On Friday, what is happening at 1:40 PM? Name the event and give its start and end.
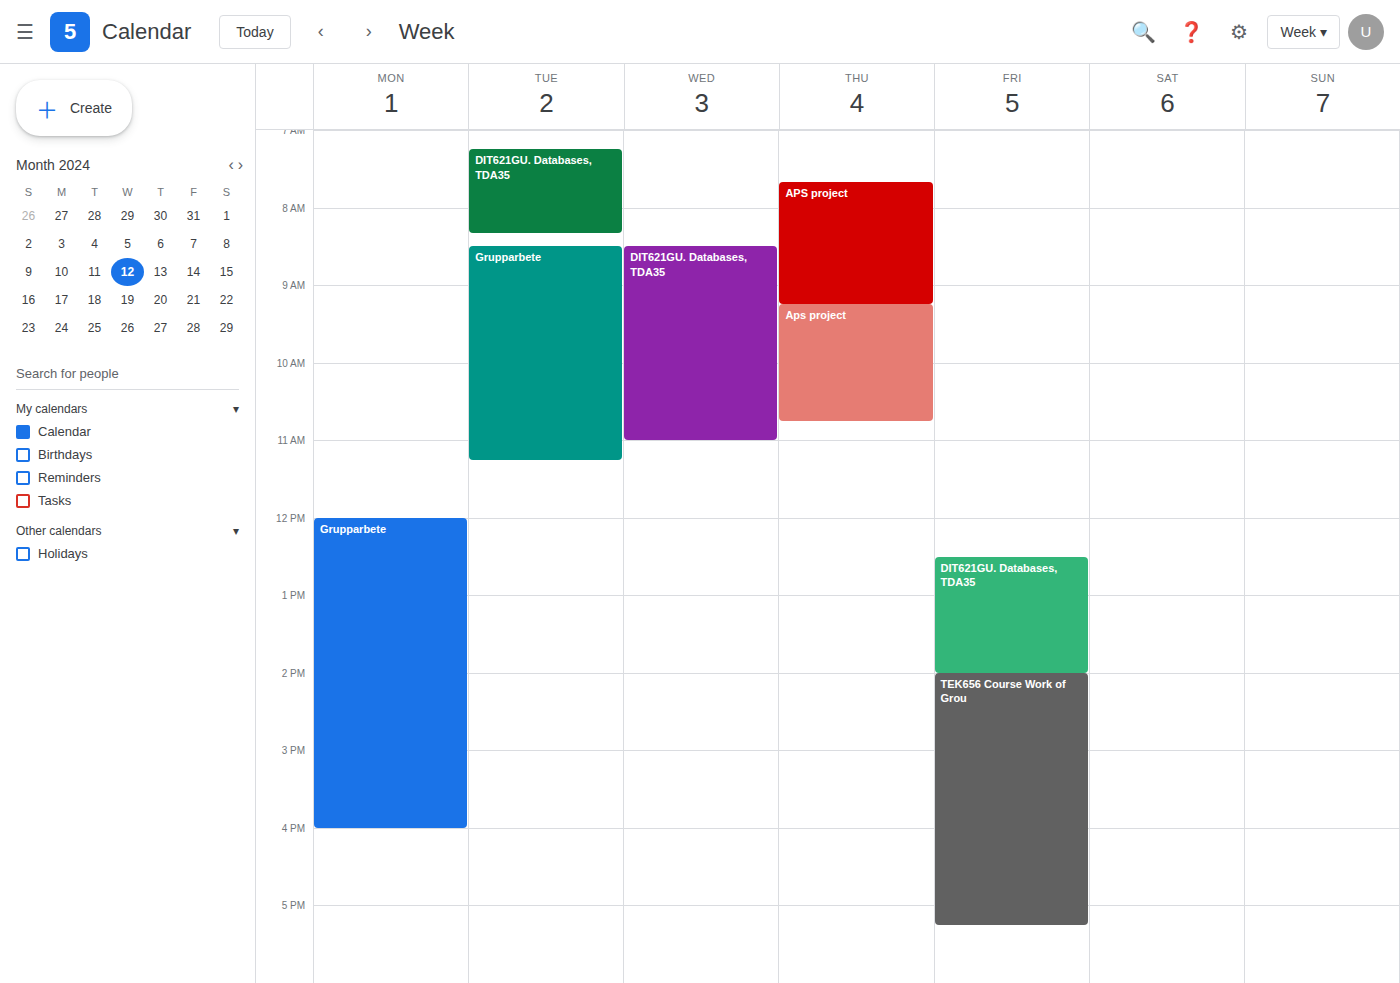
"DIT621GU. Databases, TDA35", 12:30 PM to 2:00 PM